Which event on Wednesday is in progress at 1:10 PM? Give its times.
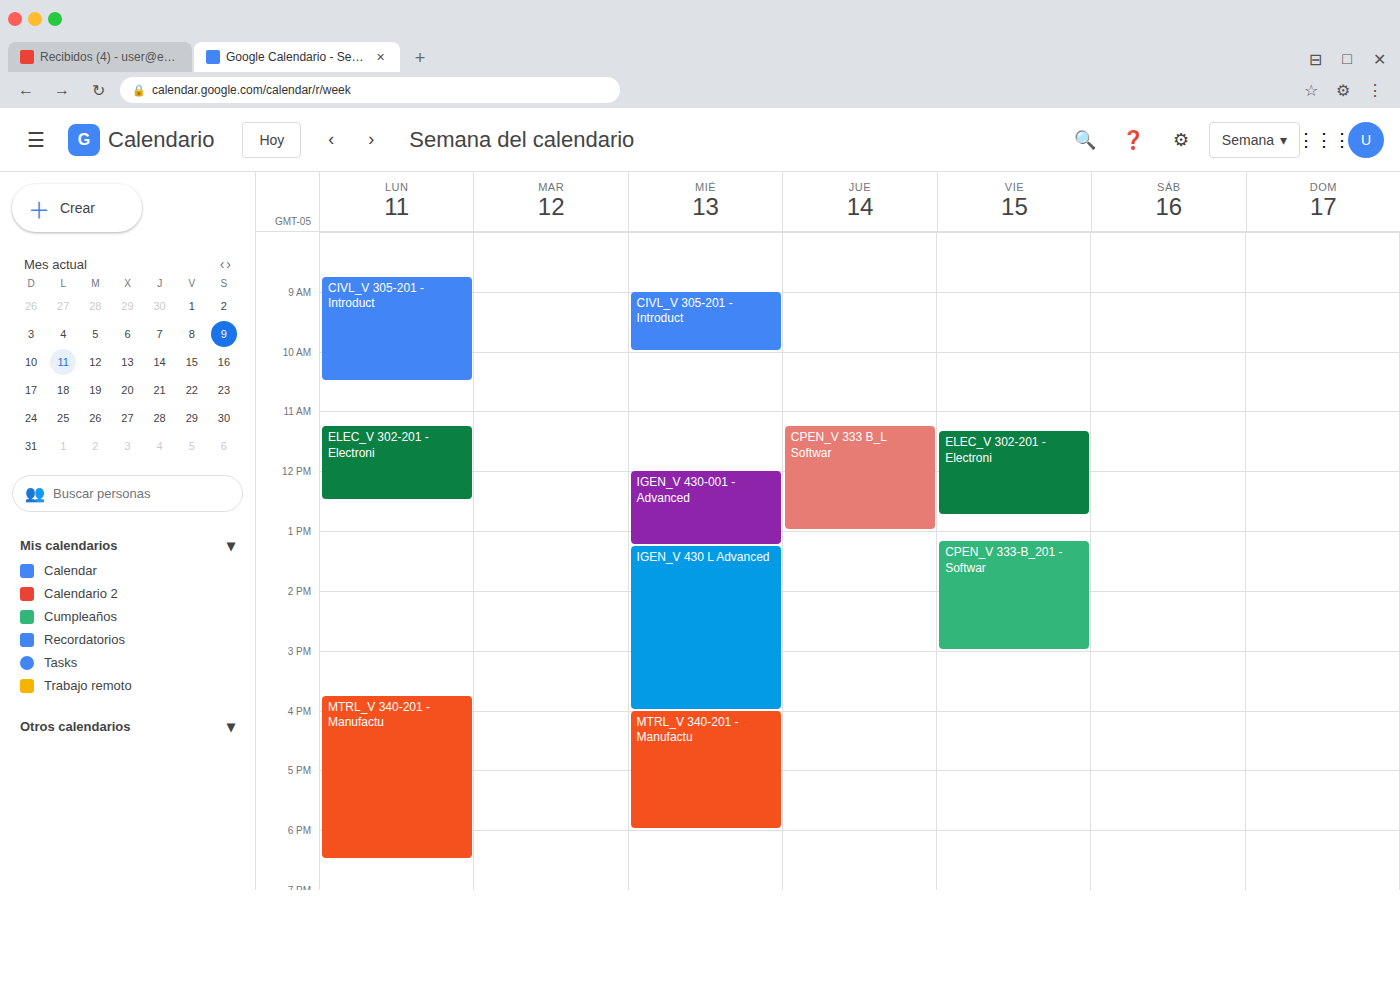
"IGEN_V 430-001 - Advanced", 12:00 PM to 1:15 PM